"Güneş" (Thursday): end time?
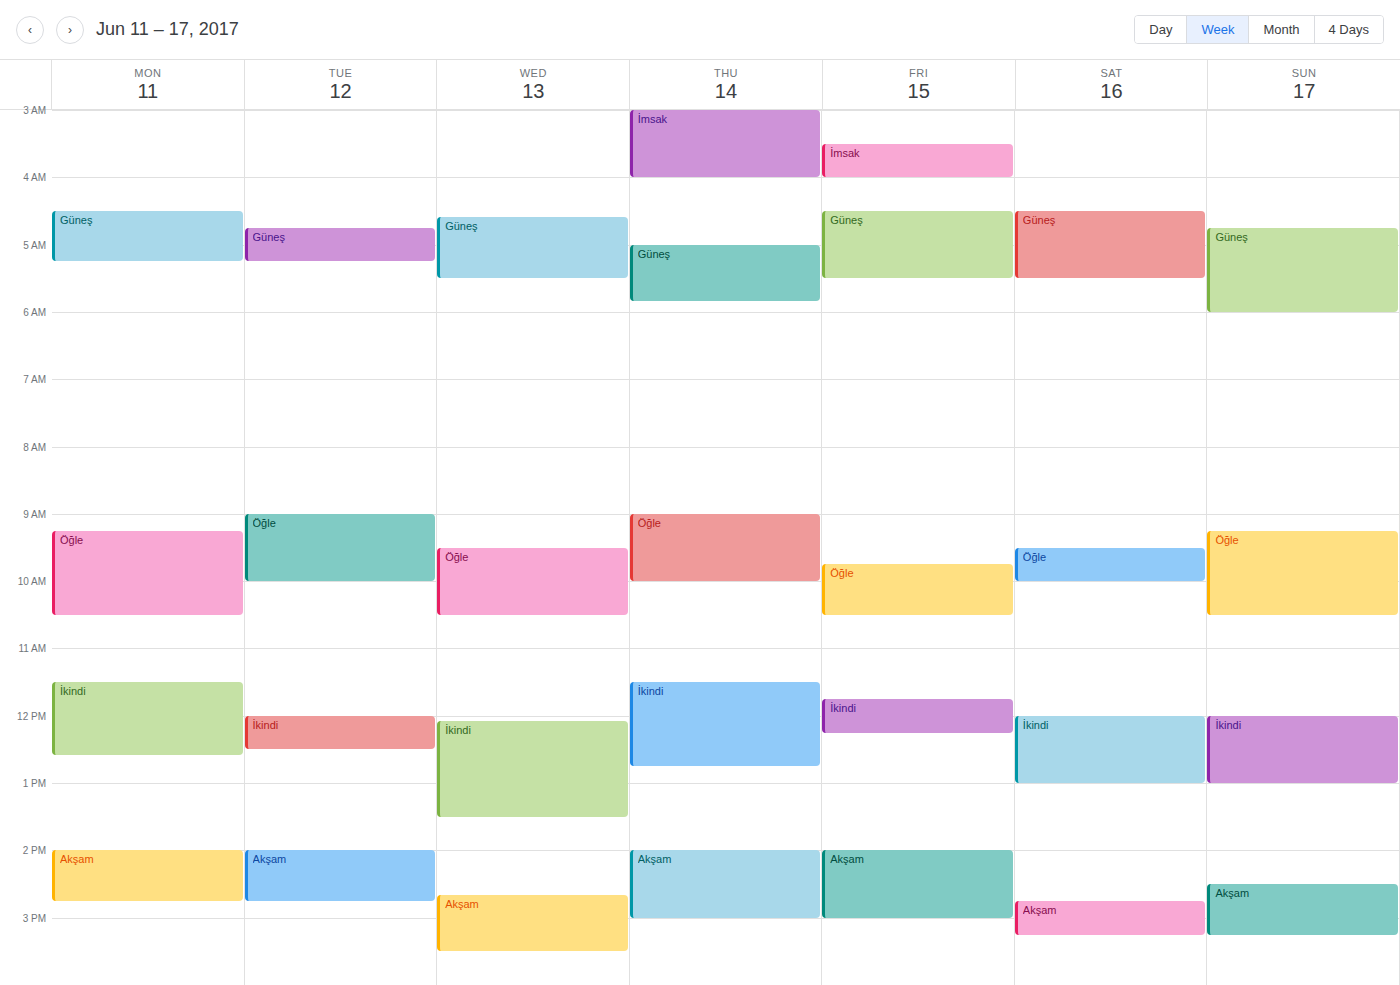
5:50 AM